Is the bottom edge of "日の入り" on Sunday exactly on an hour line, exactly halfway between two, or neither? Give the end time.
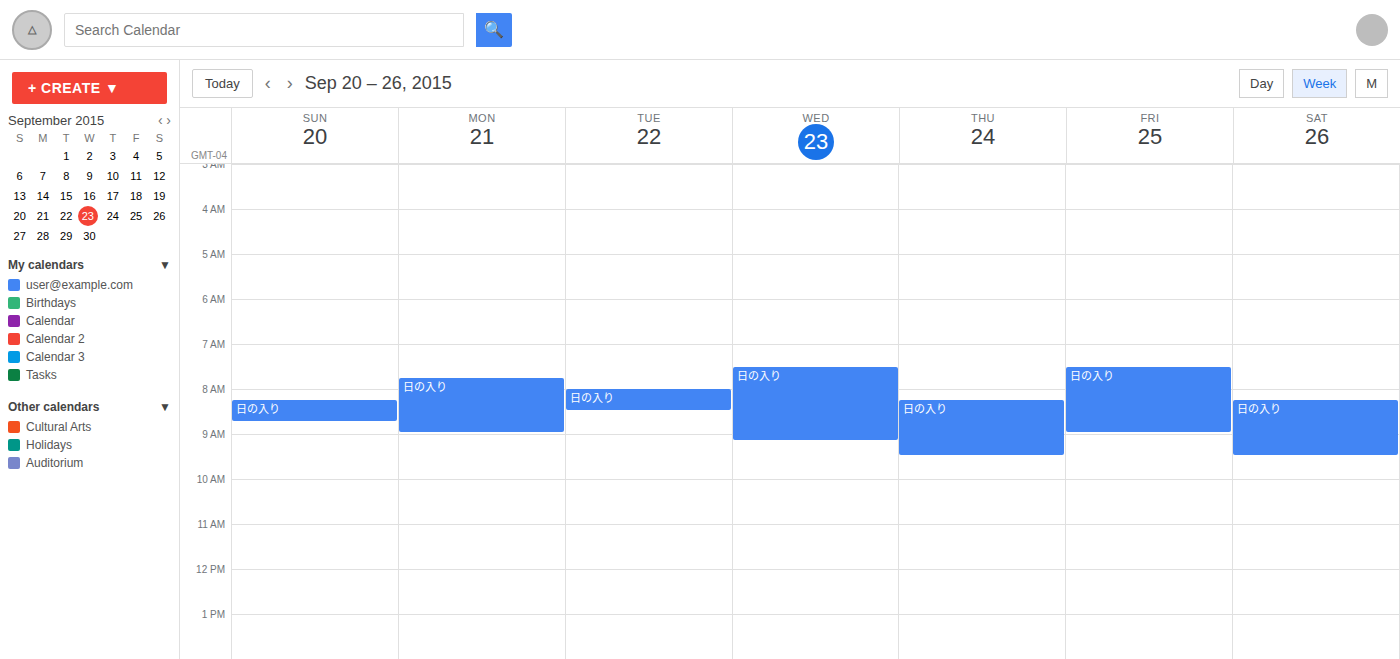
8:45 AM -- neither: three quarters of the way from the 8 AM line to the 9 AM line.